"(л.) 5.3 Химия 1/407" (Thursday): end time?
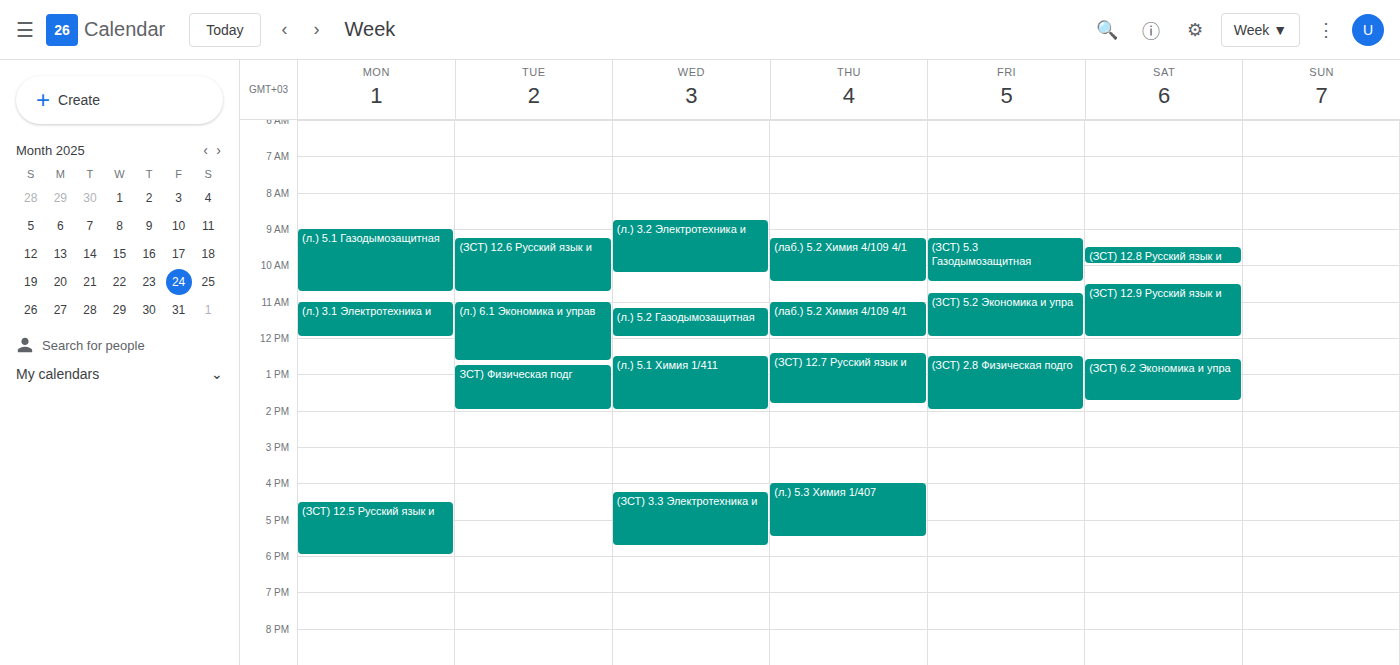
5:30 PM